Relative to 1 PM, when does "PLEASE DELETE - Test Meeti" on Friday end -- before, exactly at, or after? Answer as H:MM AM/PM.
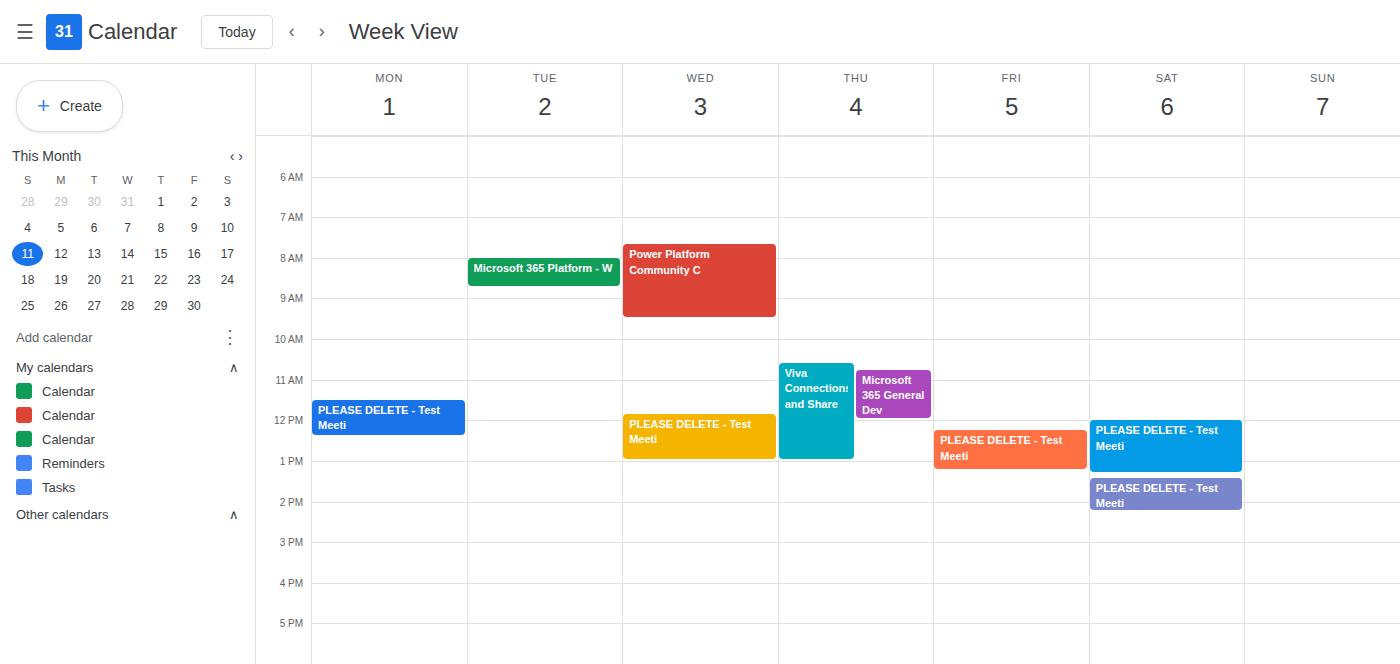
1:15 PM -- after 1 PM, 15 minutes below the 1 PM line.